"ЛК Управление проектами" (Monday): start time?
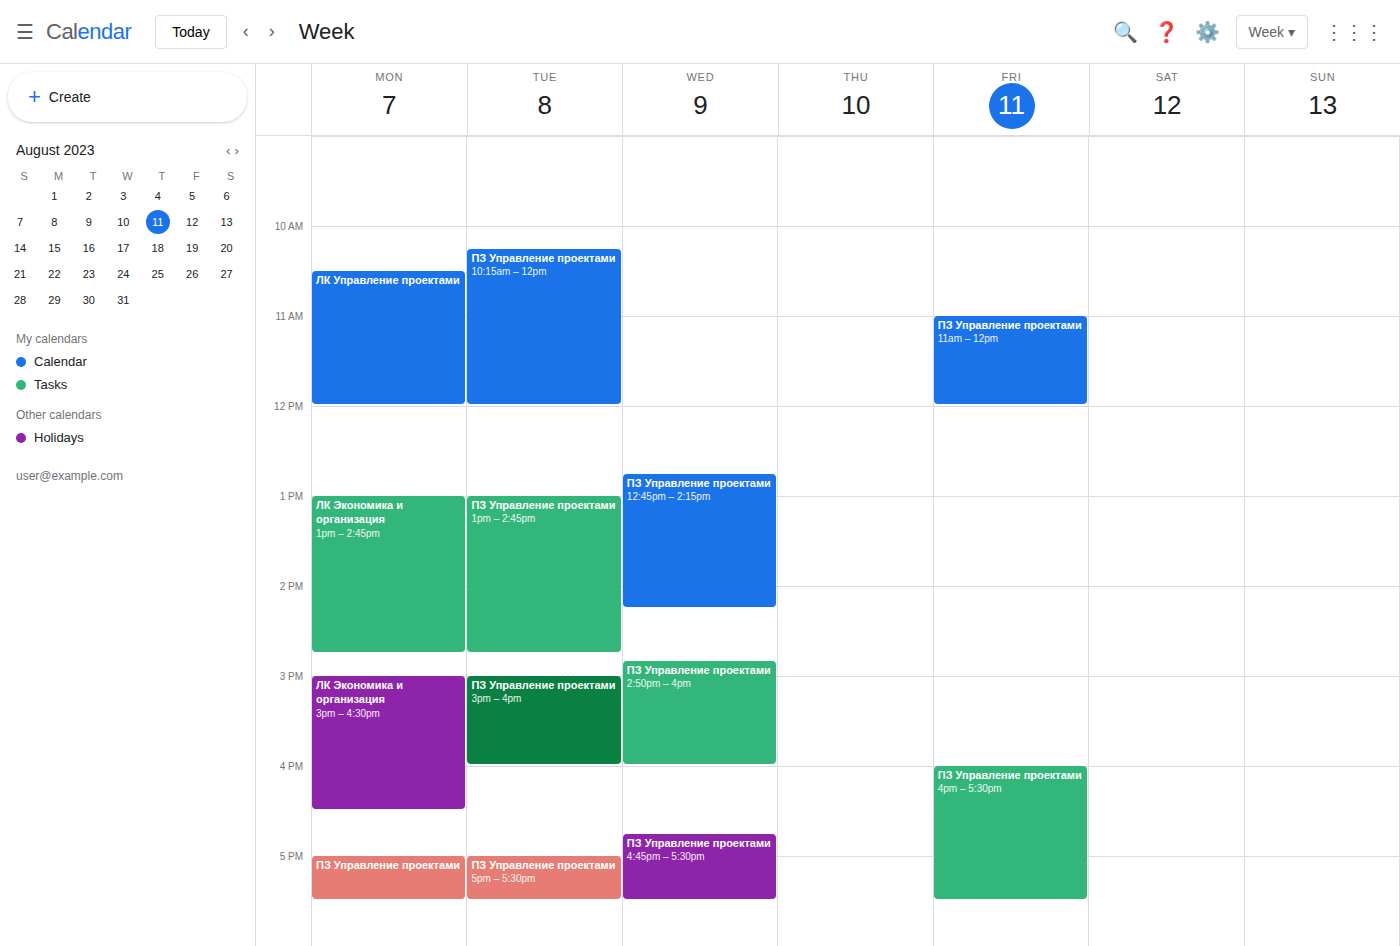
10:30